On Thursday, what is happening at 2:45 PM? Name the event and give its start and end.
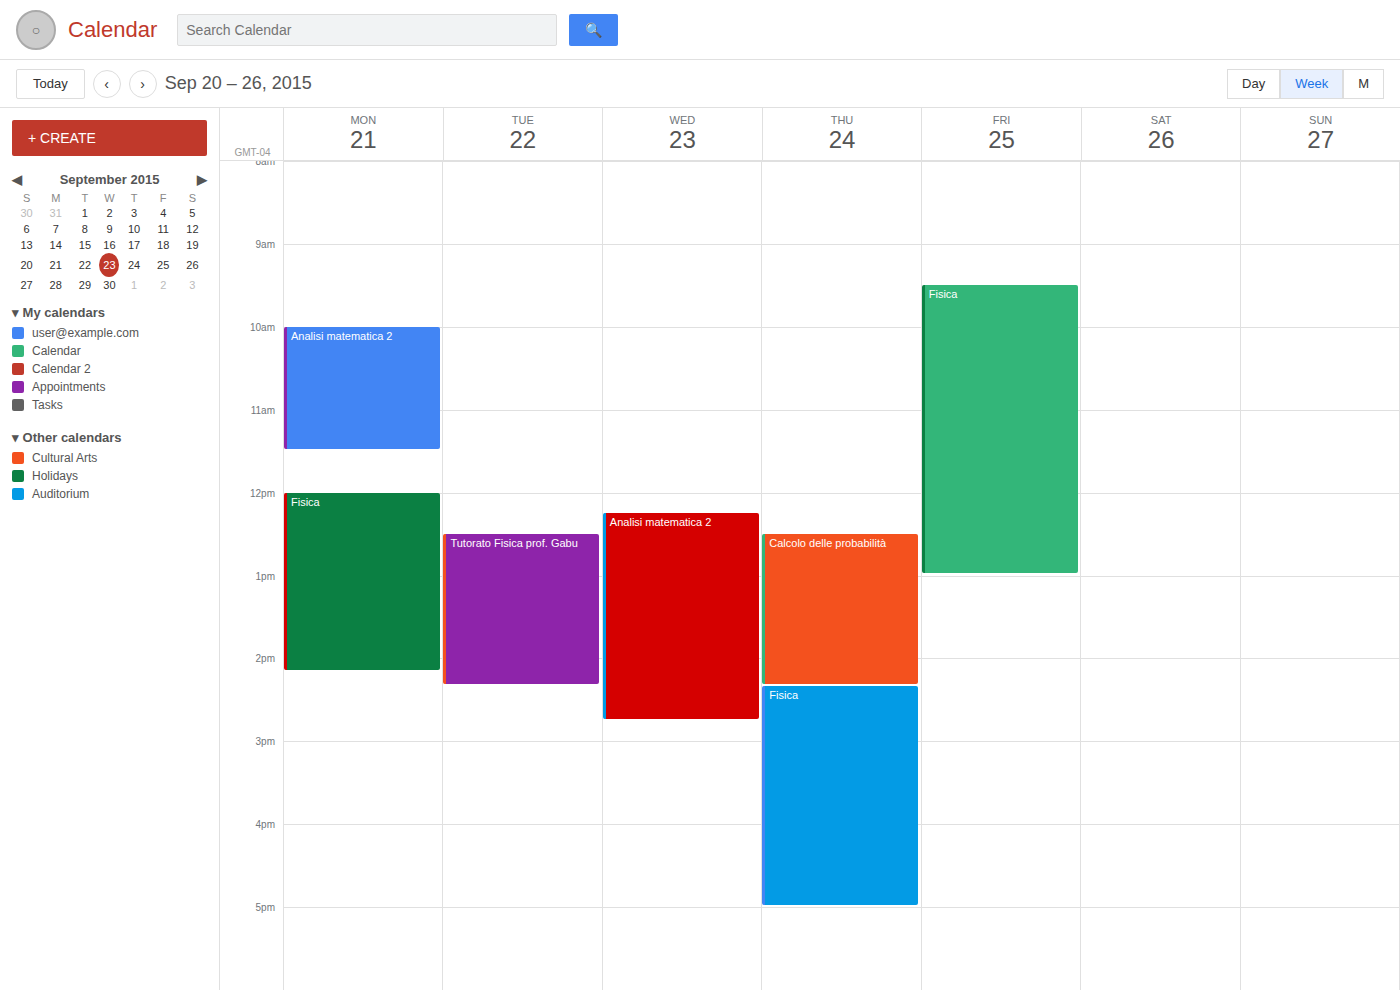
"Fisica", 2:20 PM to 5:00 PM